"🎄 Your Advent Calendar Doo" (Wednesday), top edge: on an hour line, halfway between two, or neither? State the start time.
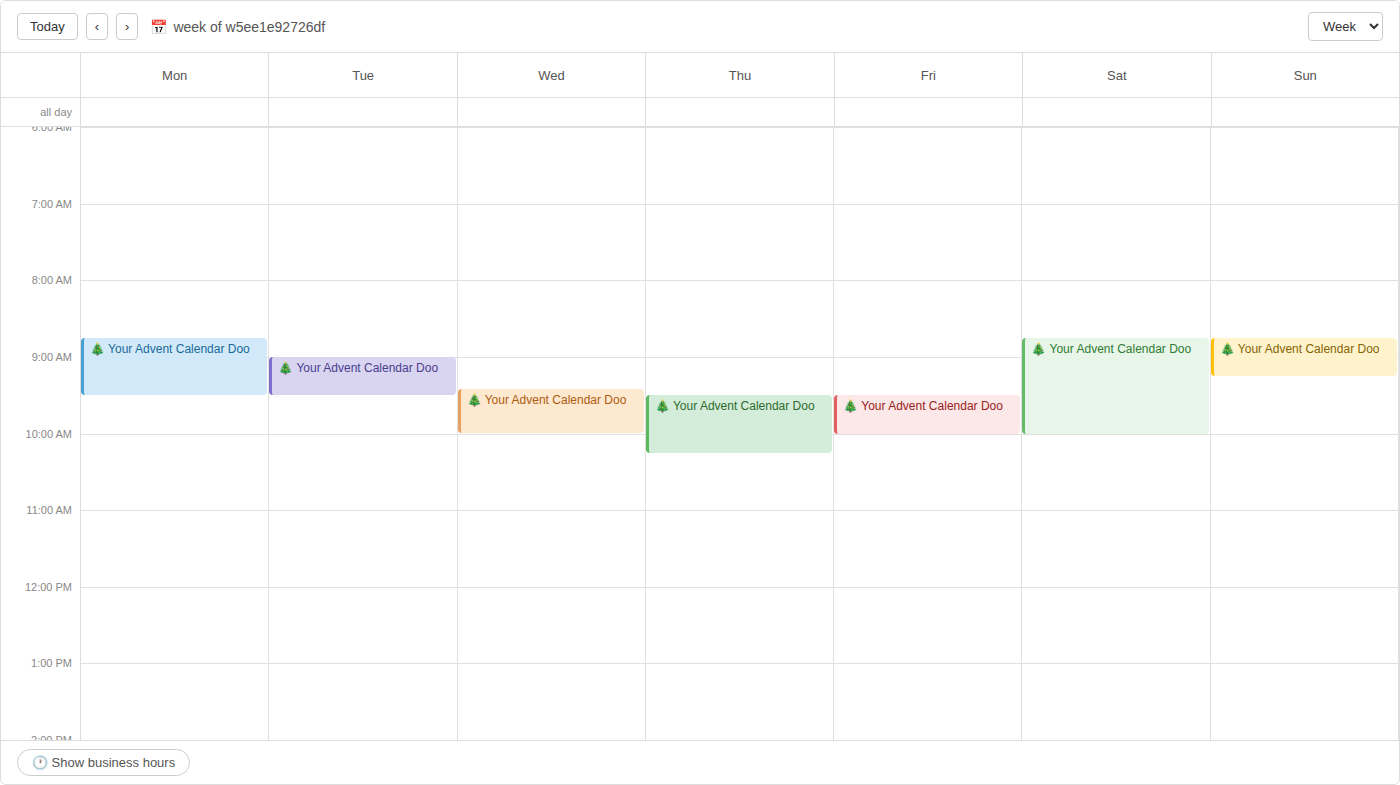
9:25 AM -- neither: 25 minutes below the 9 AM line and 35 minutes above the 10 AM line.